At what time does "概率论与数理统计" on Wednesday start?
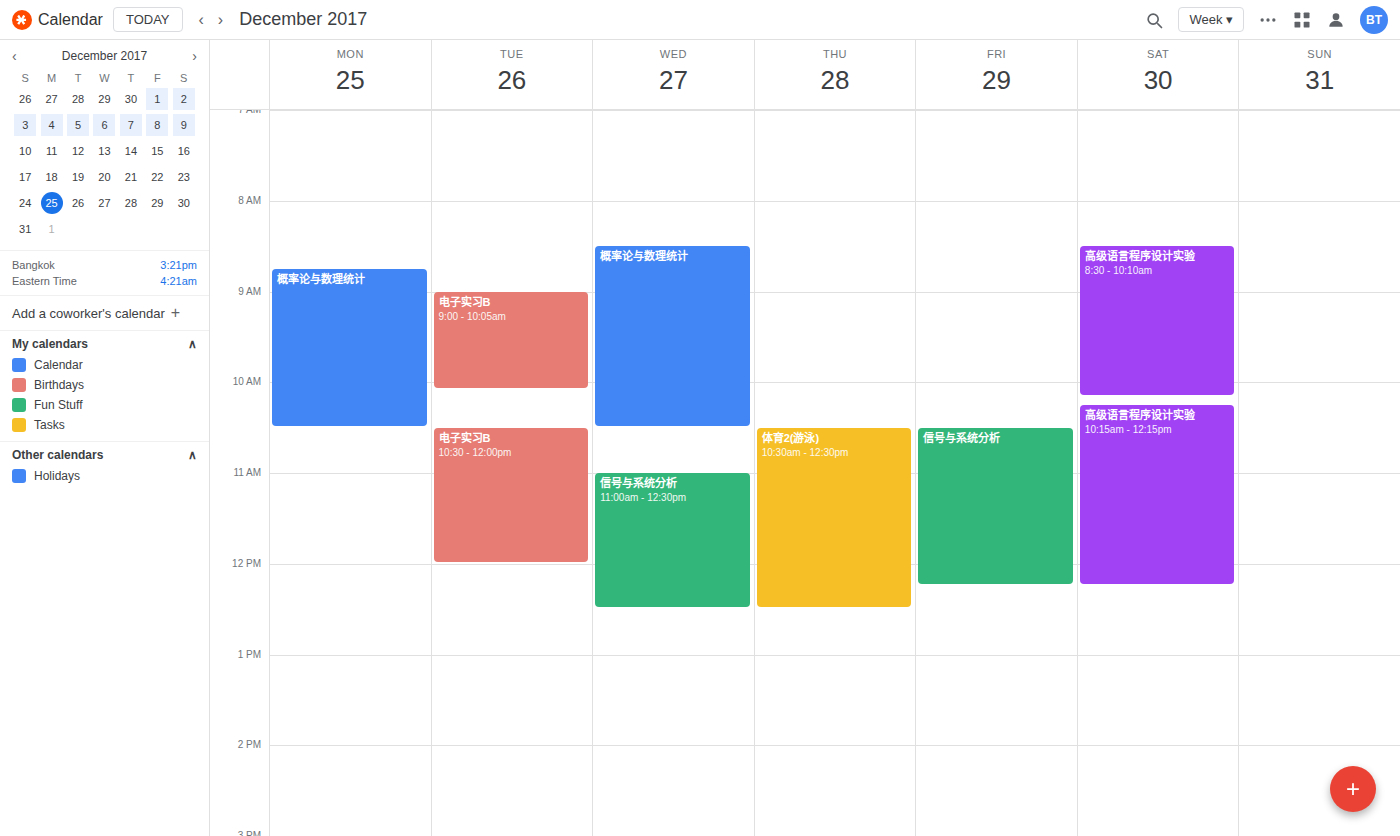
8:30 AM